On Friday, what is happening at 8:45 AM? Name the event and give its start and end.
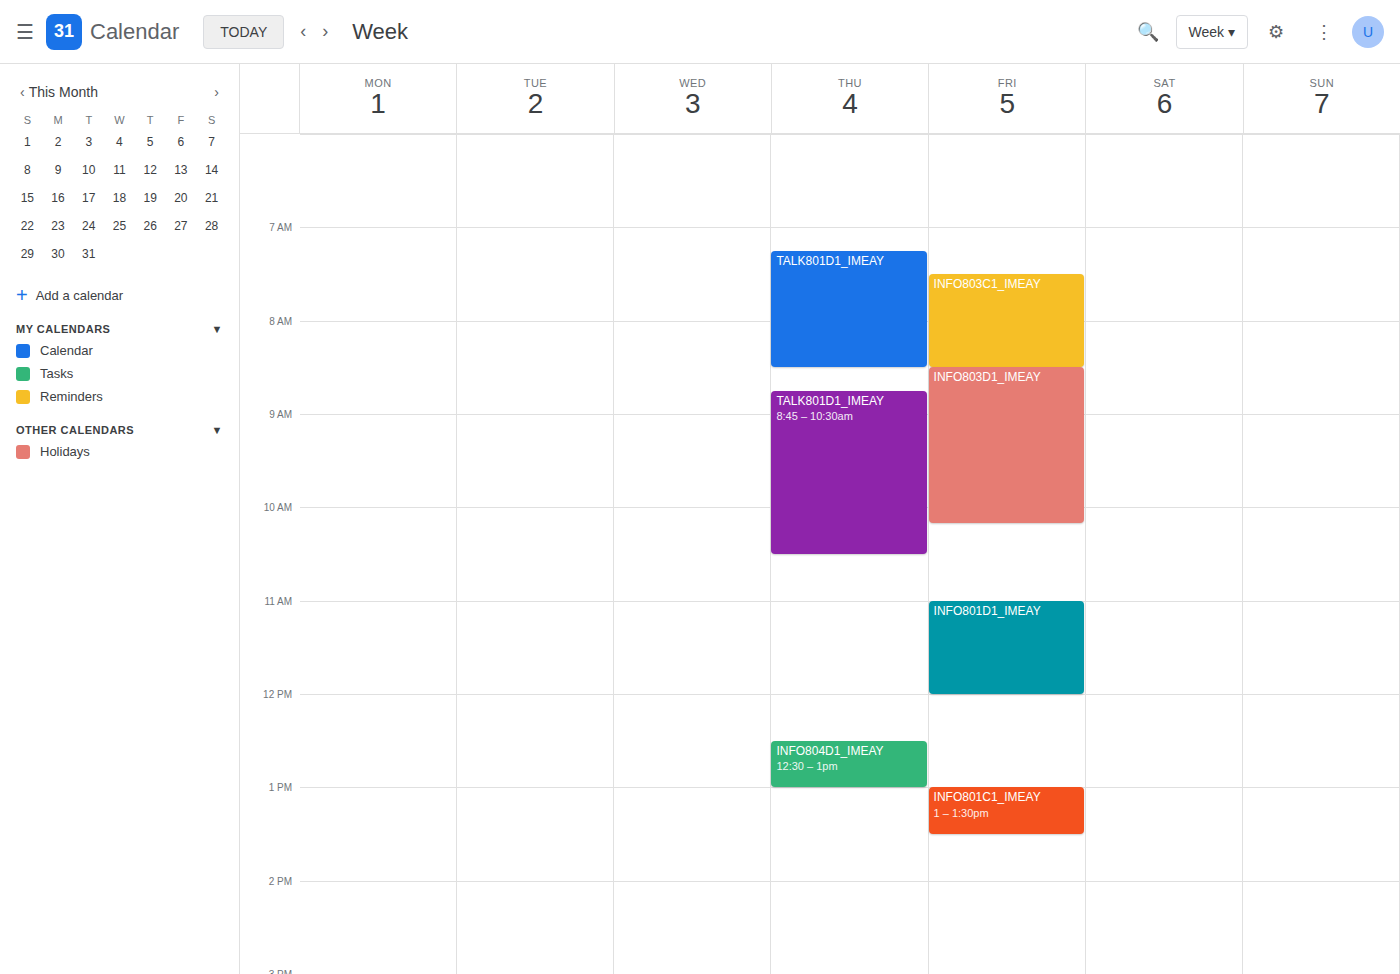
"INFO803D1_IMEAY", 8:30 AM to 10:10 AM